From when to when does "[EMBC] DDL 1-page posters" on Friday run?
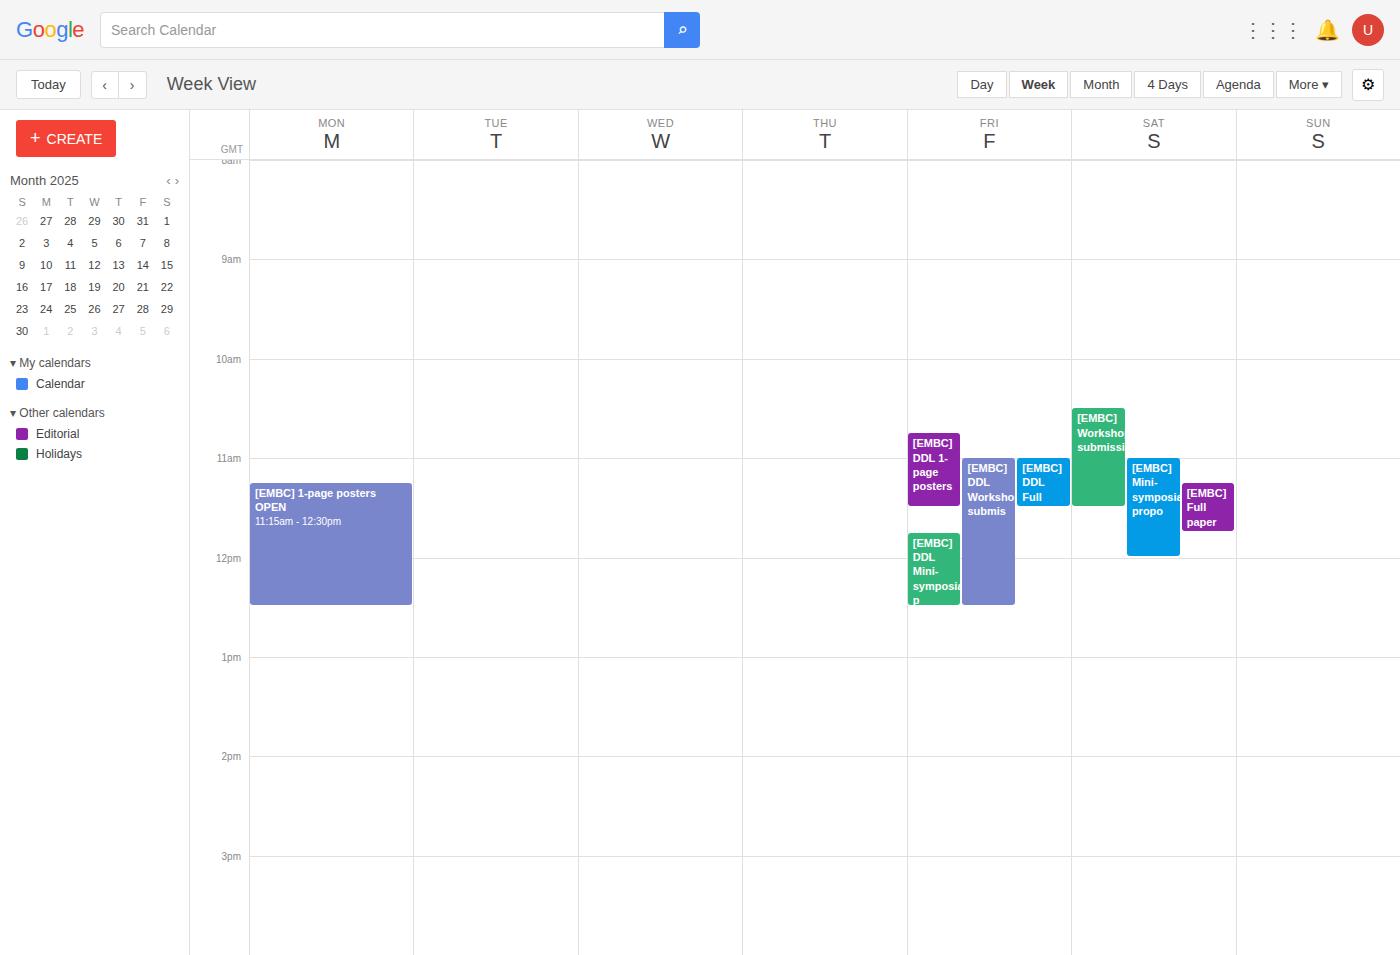
10:45 AM to 11:30 AM